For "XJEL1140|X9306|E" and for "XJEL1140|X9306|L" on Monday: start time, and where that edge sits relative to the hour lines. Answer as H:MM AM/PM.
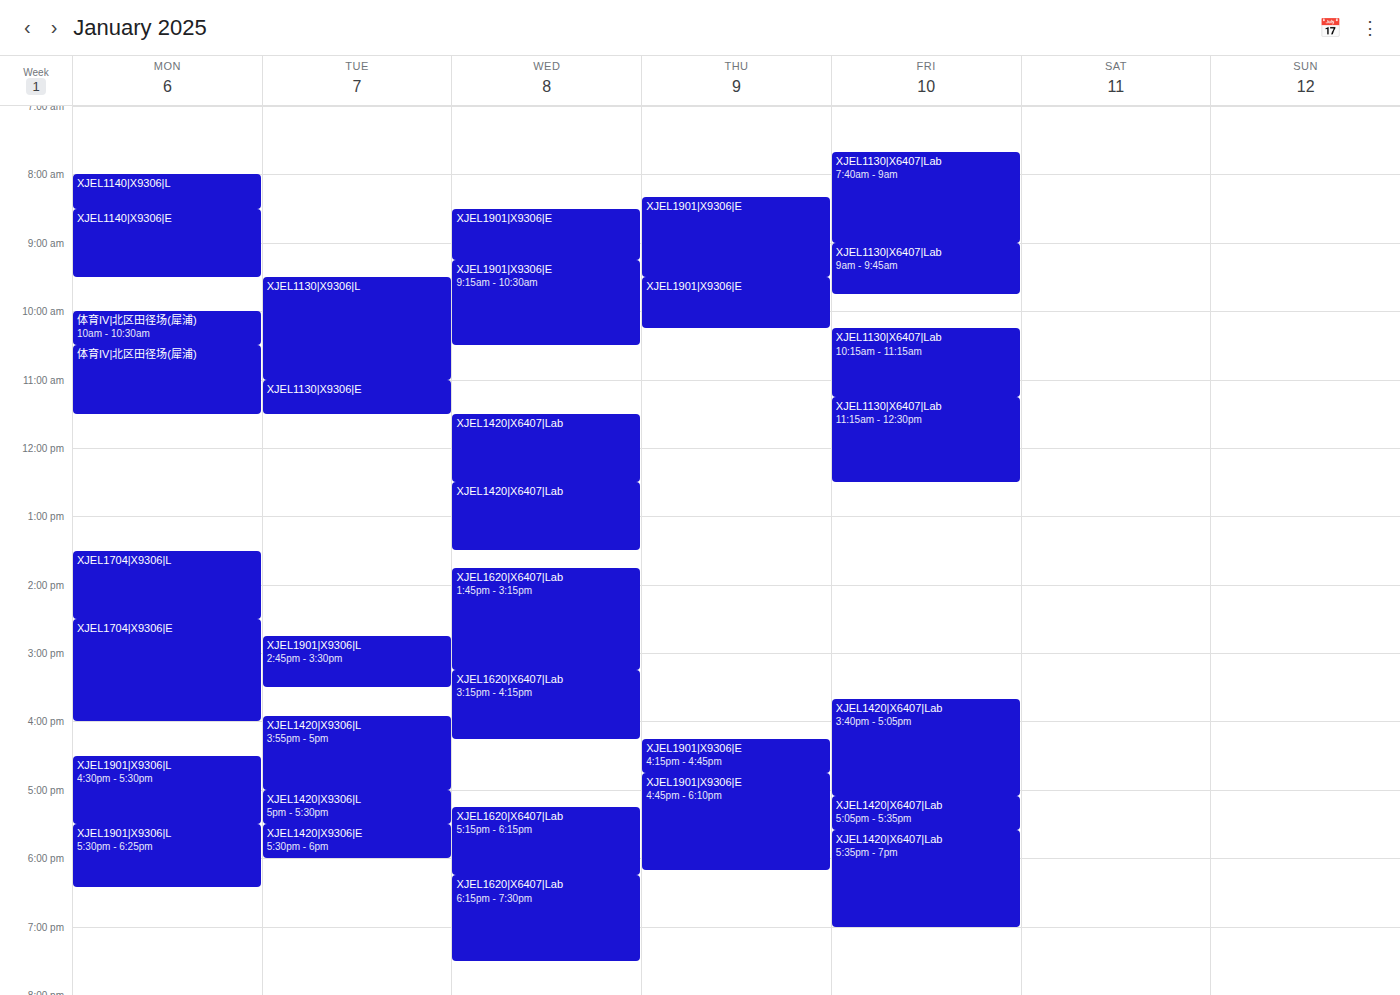
"XJEL1140|X9306|E": 8:30 AM, halfway between the 8 AM and 9 AM lines. "XJEL1140|X9306|L": 8:00 AM, exactly on the 8 AM line.